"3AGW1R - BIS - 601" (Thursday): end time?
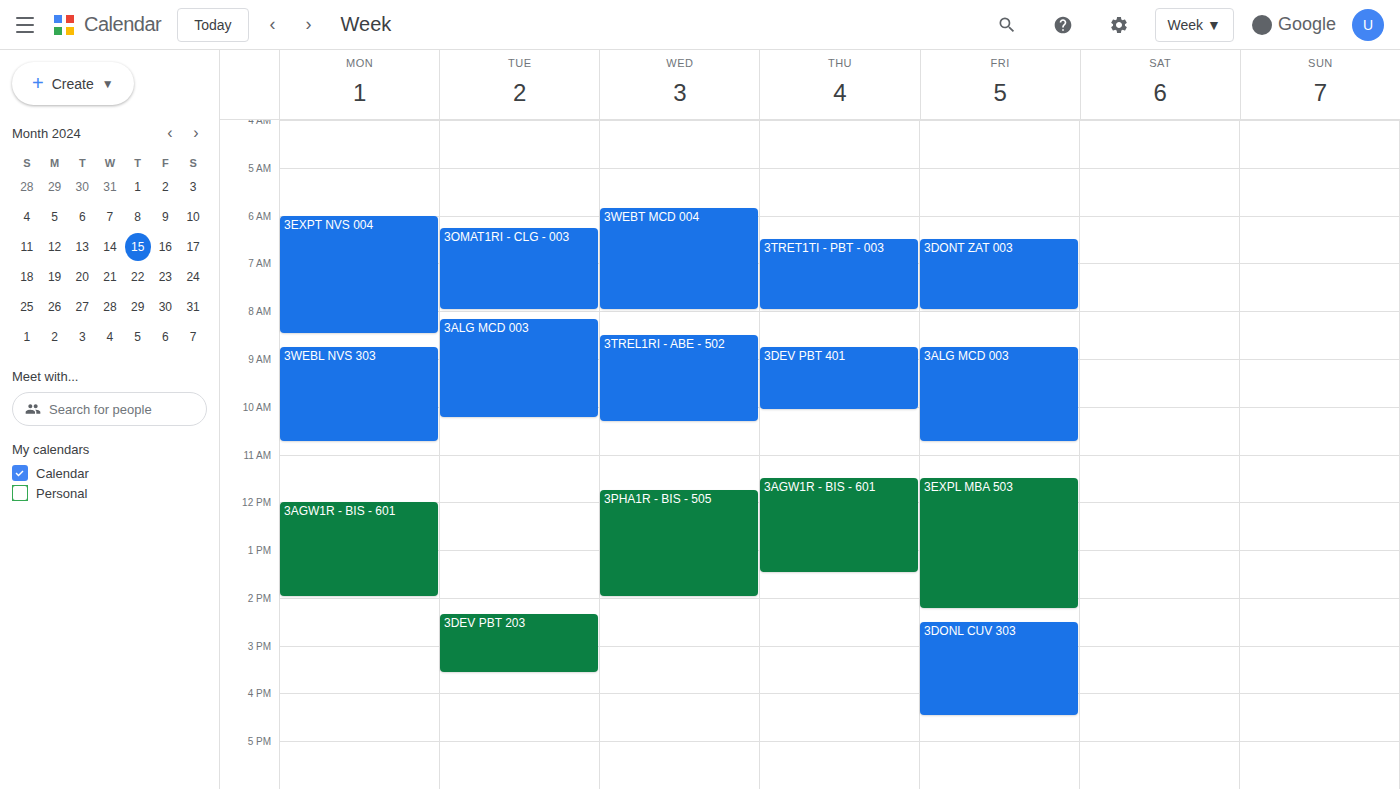
1:30 PM